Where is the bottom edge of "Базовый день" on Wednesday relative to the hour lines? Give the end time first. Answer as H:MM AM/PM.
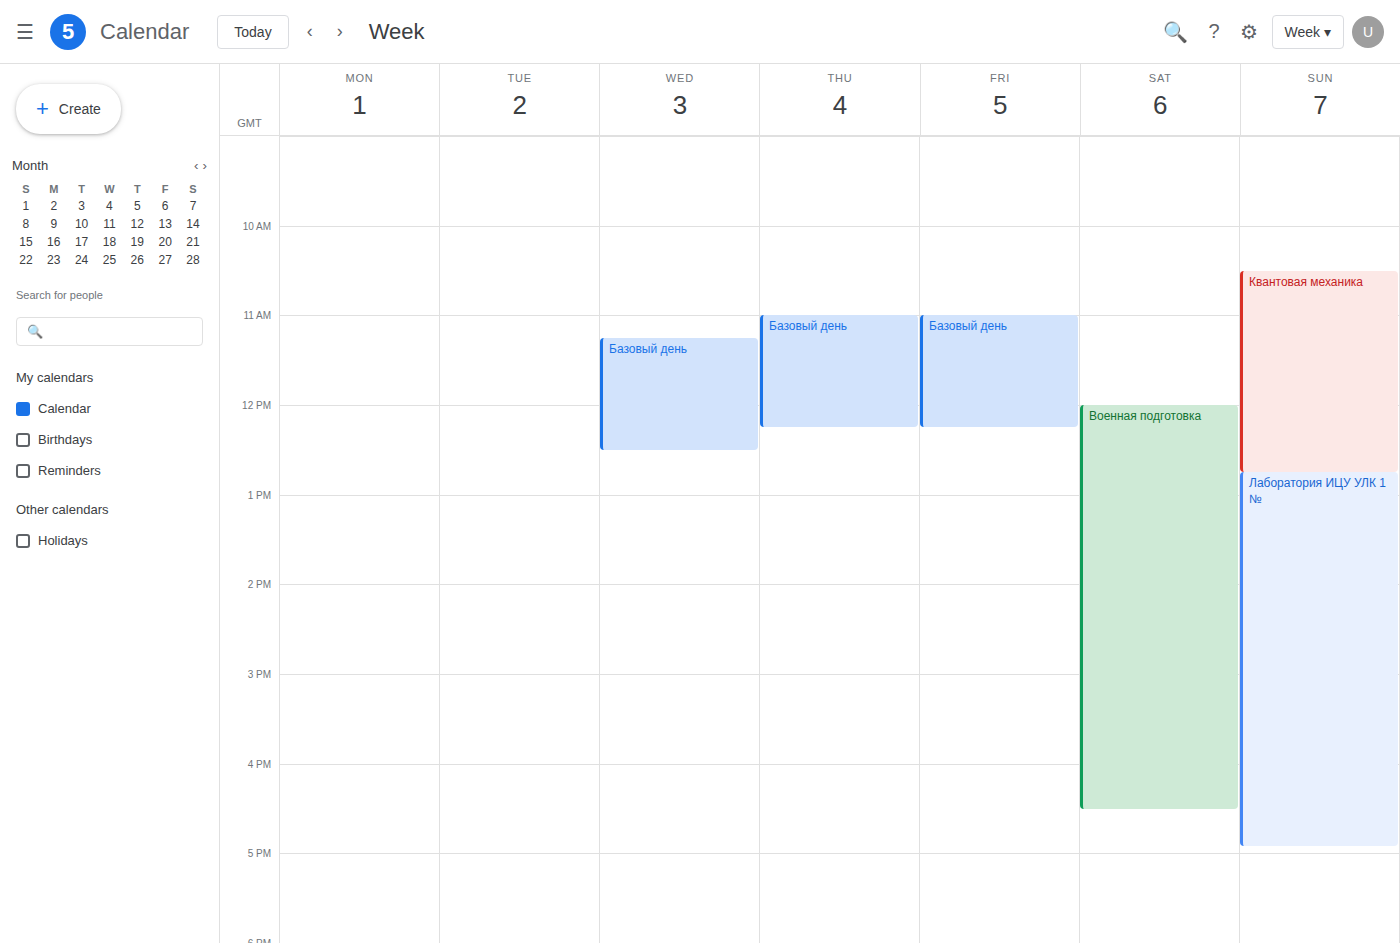
12:30 PM -- halfway between the 12 PM and 1 PM lines.